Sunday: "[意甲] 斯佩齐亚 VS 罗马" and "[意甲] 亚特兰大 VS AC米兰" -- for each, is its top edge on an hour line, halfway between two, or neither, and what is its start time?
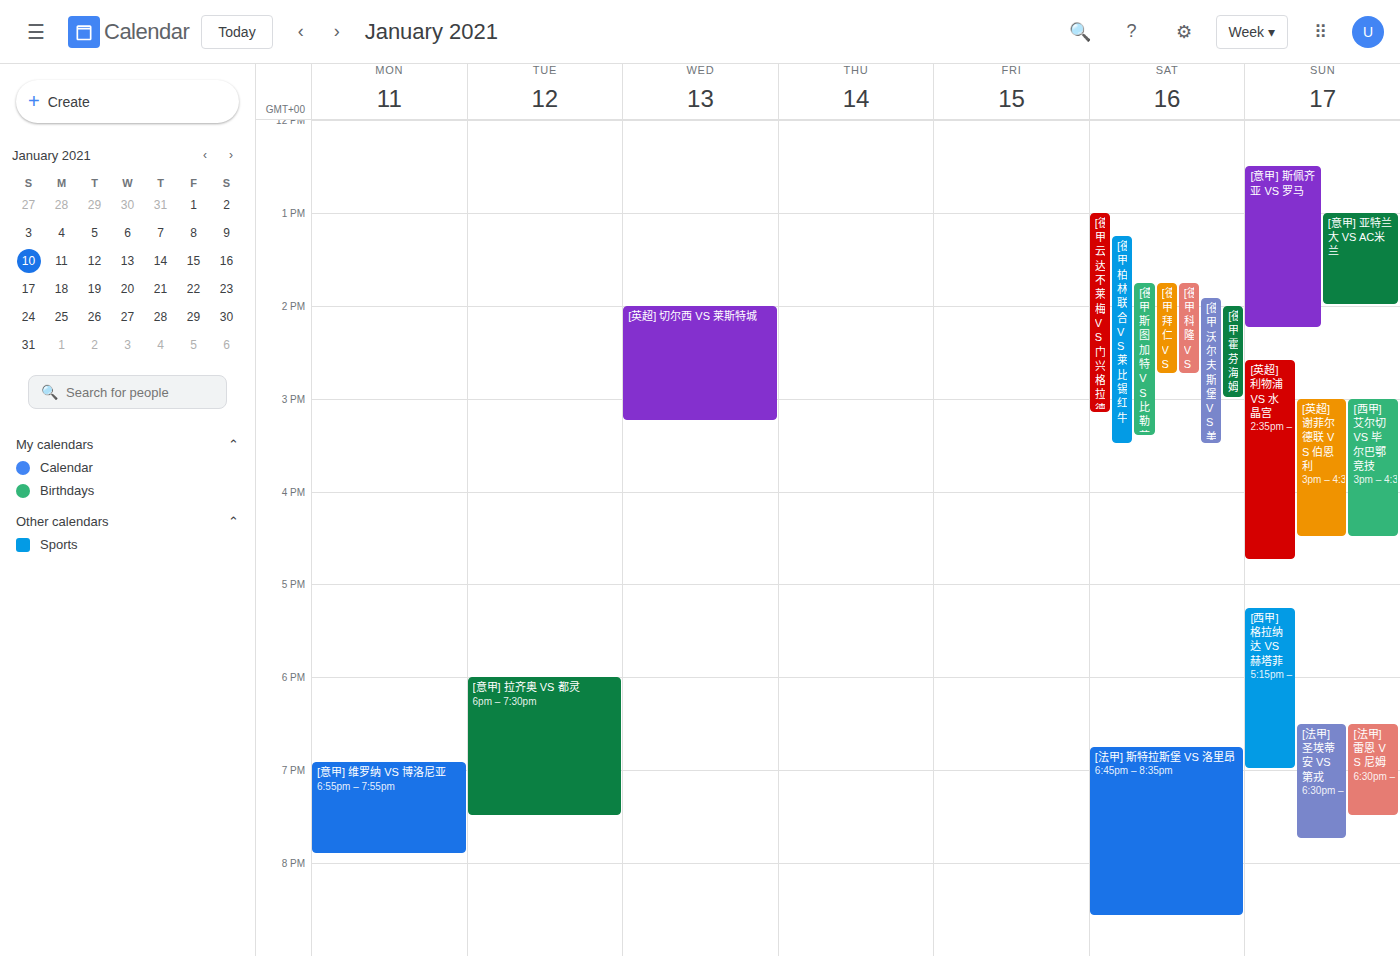
"[意甲] 斯佩齐亚 VS 罗马": 12:30 PM, halfway between the 12 PM and 1 PM lines. "[意甲] 亚特兰大 VS AC米兰": 1:00 PM, exactly on the 1 PM line.